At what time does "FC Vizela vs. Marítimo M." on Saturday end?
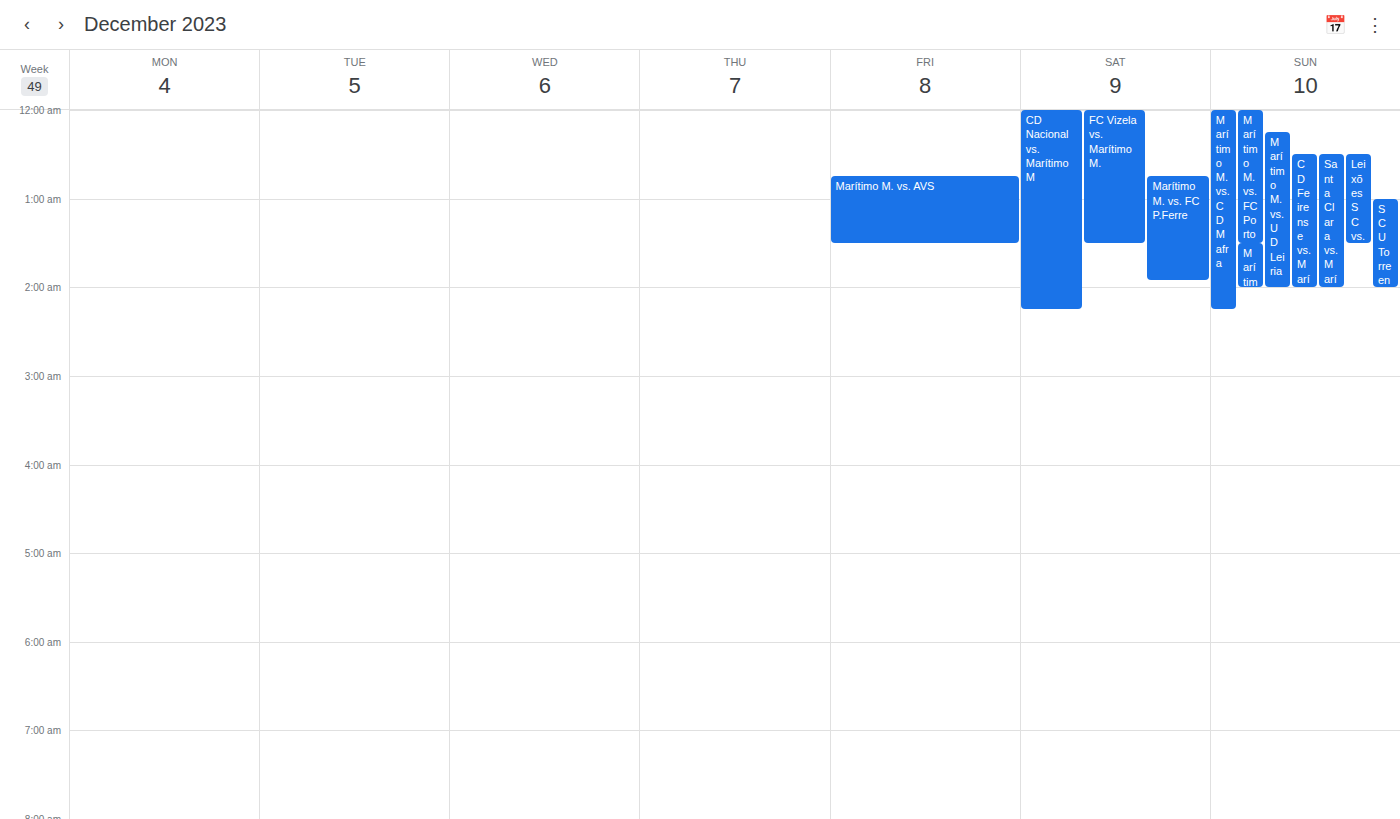
01:30